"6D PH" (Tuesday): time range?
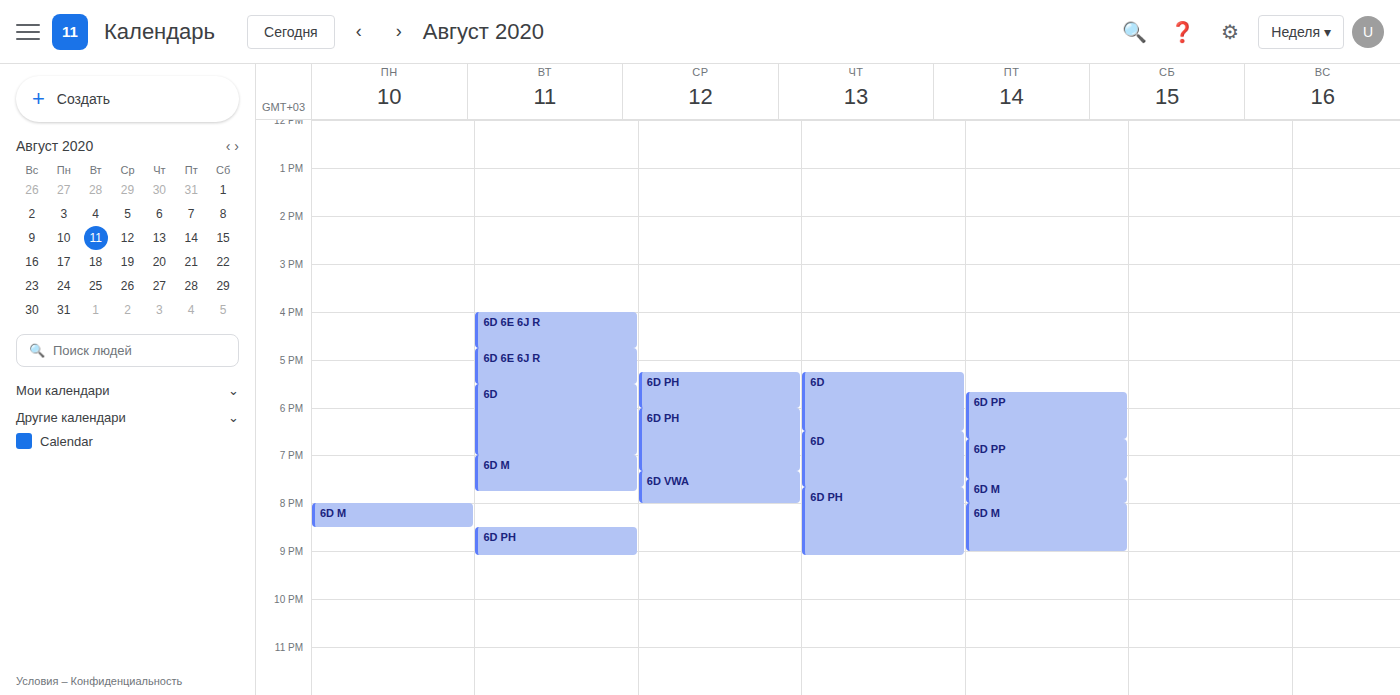
8:30 PM to 9:05 PM